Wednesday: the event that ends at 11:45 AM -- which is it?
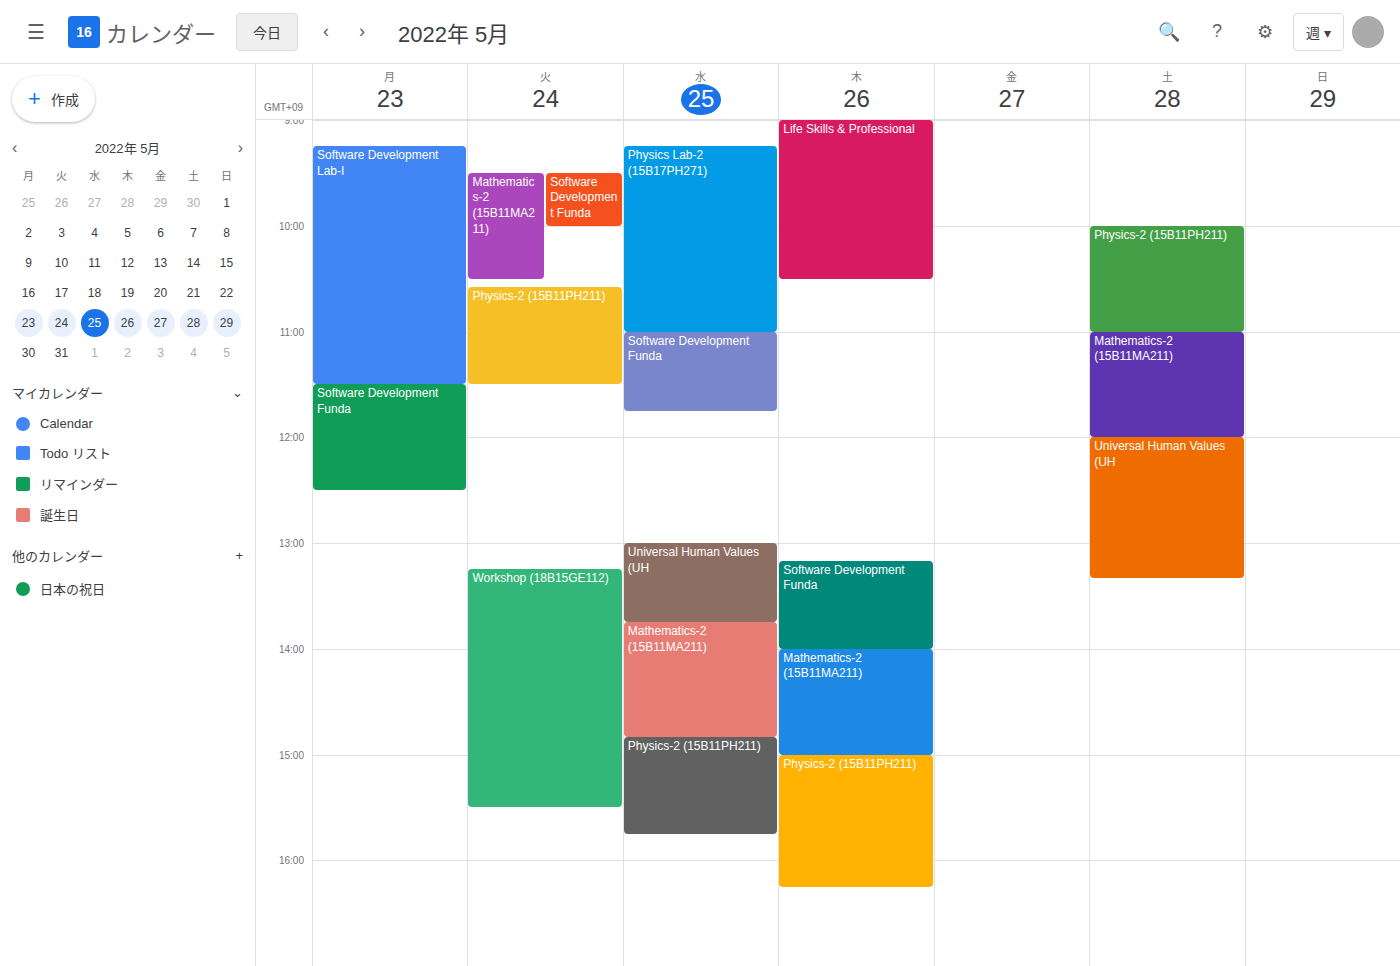
"Software Development Funda"